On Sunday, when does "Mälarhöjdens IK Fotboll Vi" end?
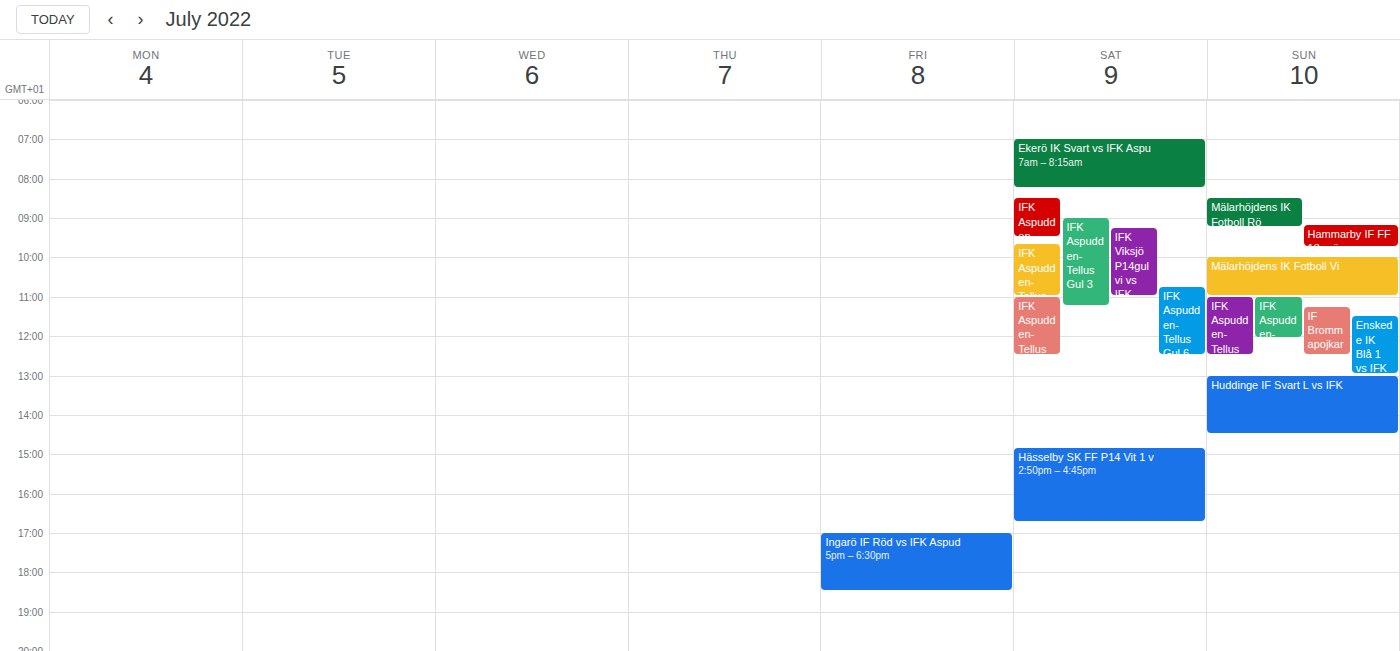
11:00 AM